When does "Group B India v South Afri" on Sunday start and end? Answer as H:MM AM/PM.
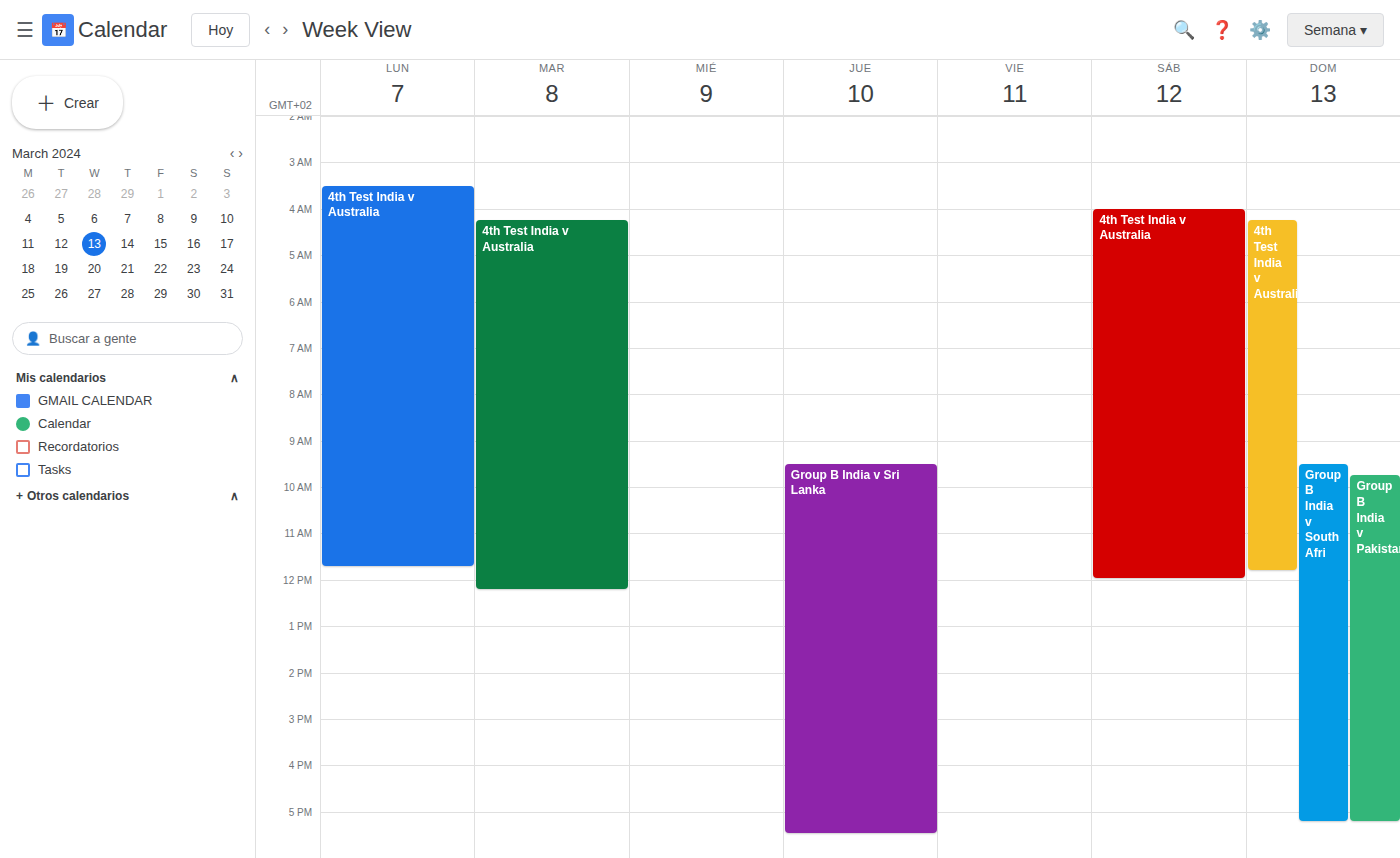
9:30 AM to 5:15 PM